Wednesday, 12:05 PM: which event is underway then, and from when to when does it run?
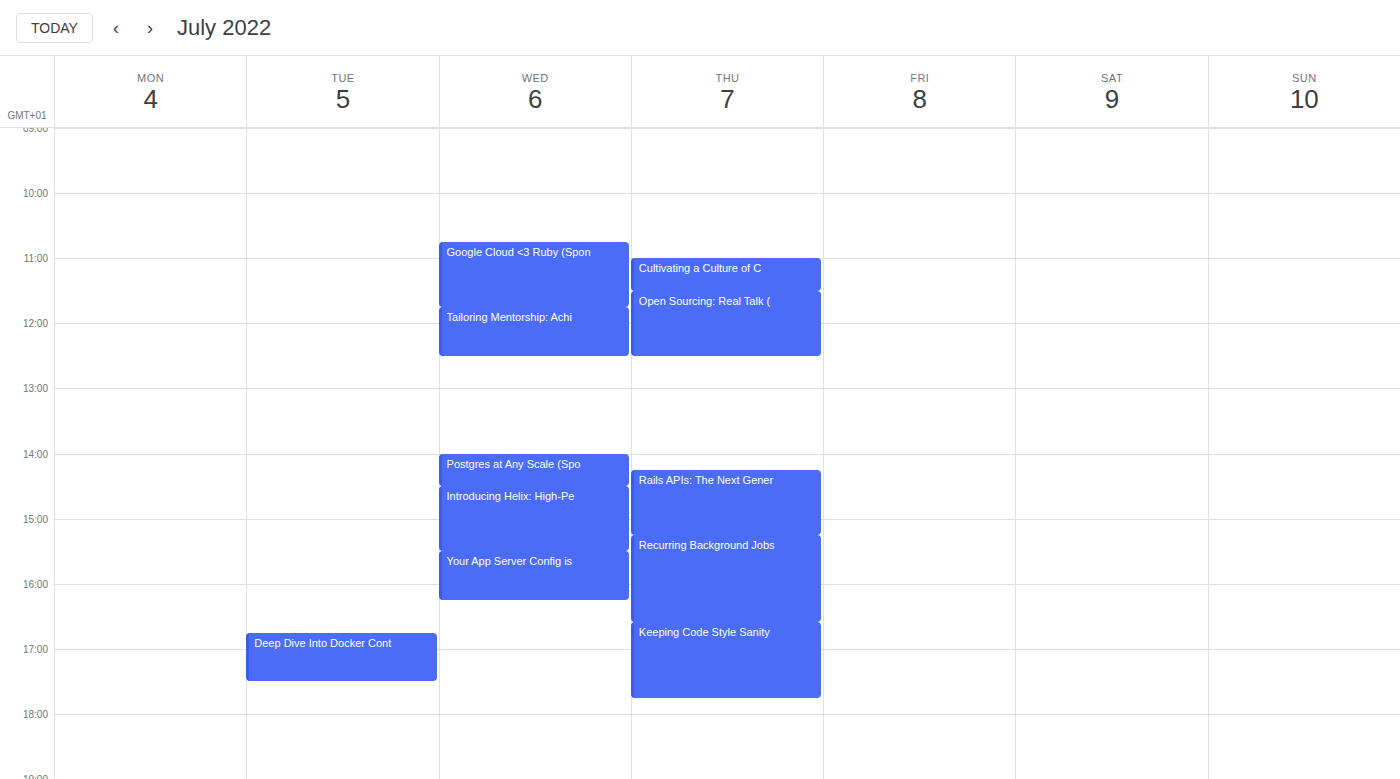
"Tailoring Mentorship: Achi", 11:45 AM to 12:30 PM